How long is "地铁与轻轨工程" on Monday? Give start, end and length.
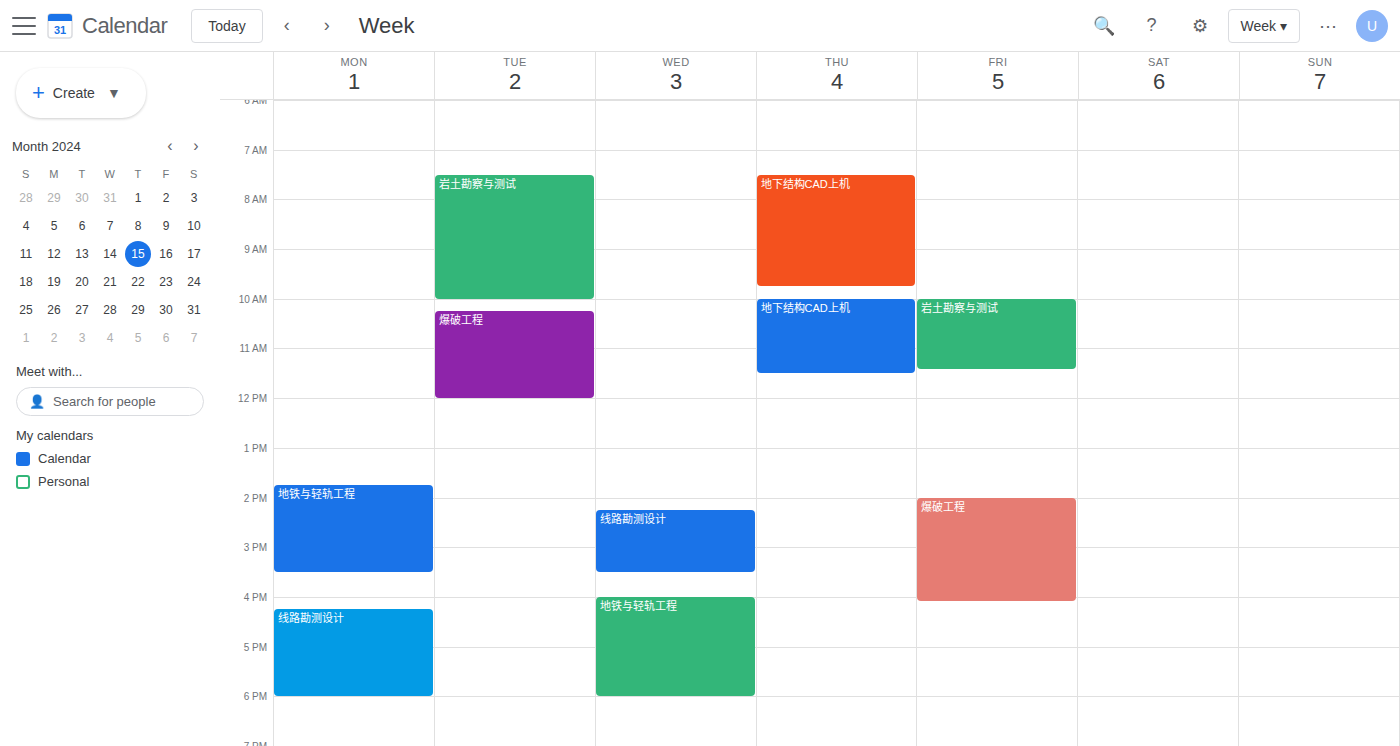
1:45 PM to 3:30 PM, 1 hour 45 minutes